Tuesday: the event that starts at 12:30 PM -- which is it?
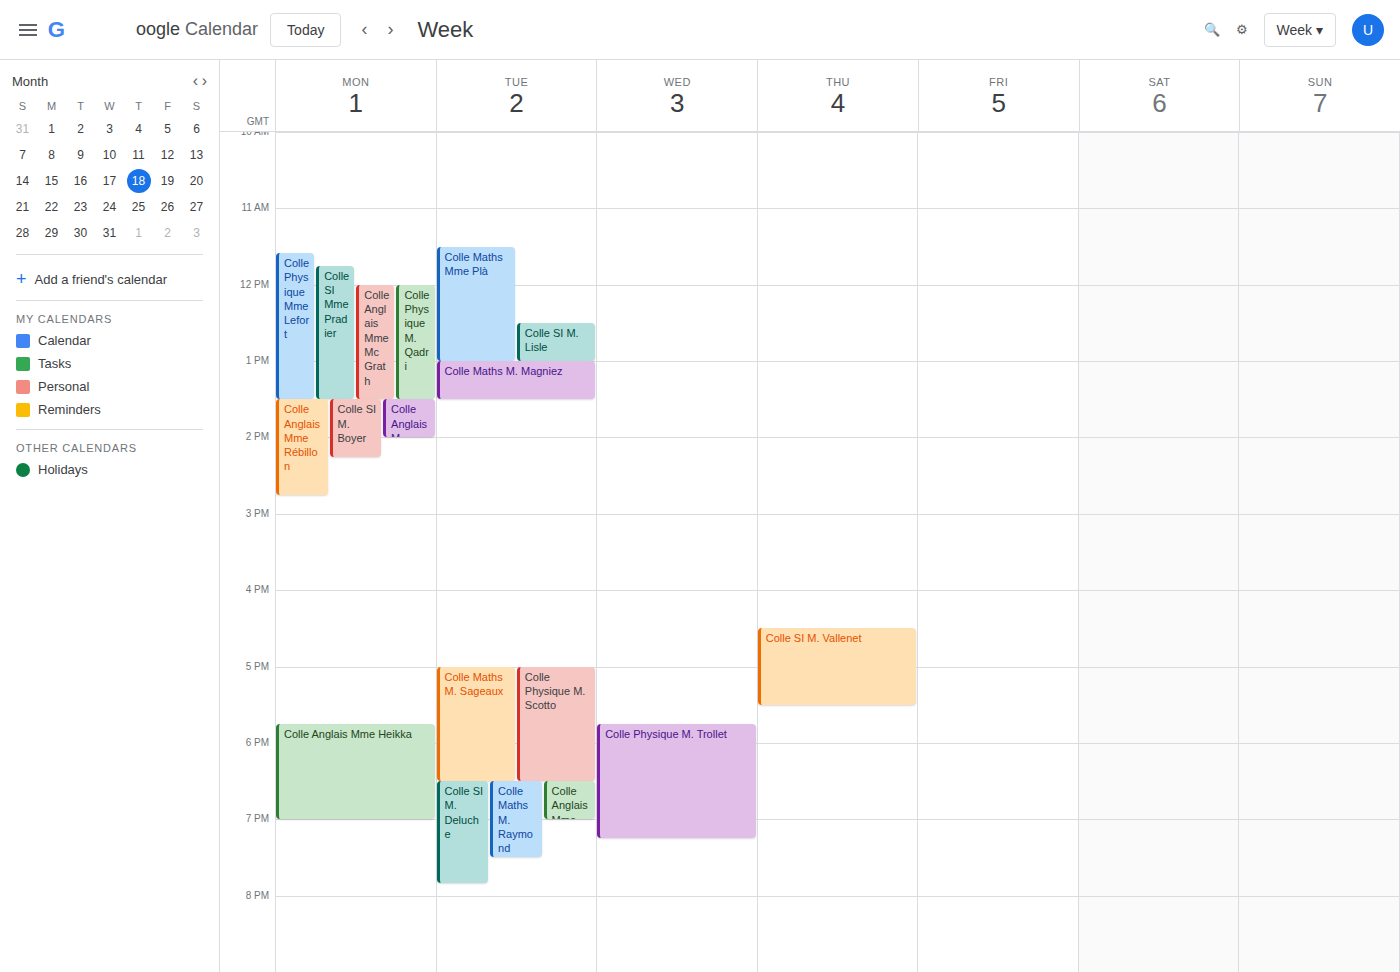
"Colle SI M. Lisle"